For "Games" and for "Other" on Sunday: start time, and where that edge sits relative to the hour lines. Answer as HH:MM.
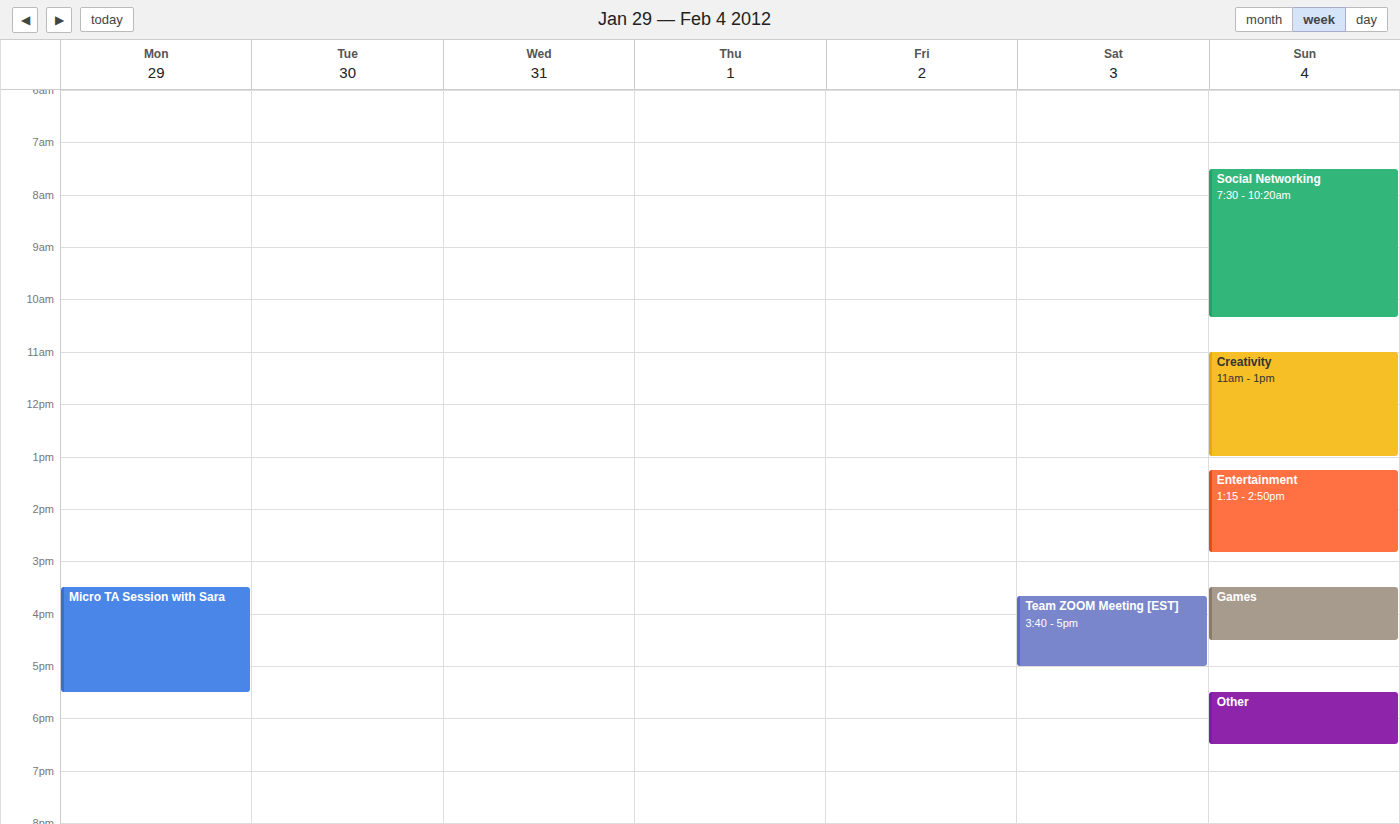
"Games": 15:30, halfway between the 15:00 and 16:00 lines. "Other": 17:30, halfway between the 17:00 and 18:00 lines.